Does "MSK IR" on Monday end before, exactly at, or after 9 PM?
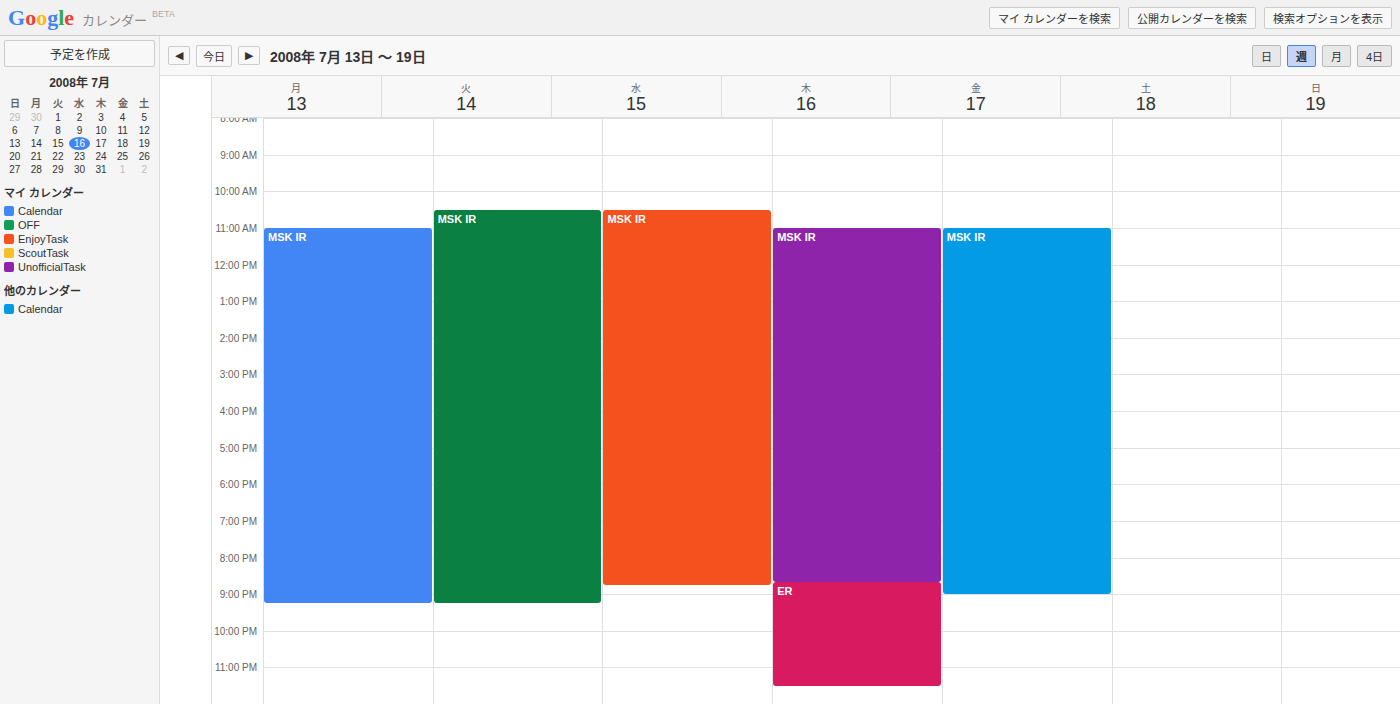
9:15 PM -- after 9 PM, 15 minutes below the 9 PM line.